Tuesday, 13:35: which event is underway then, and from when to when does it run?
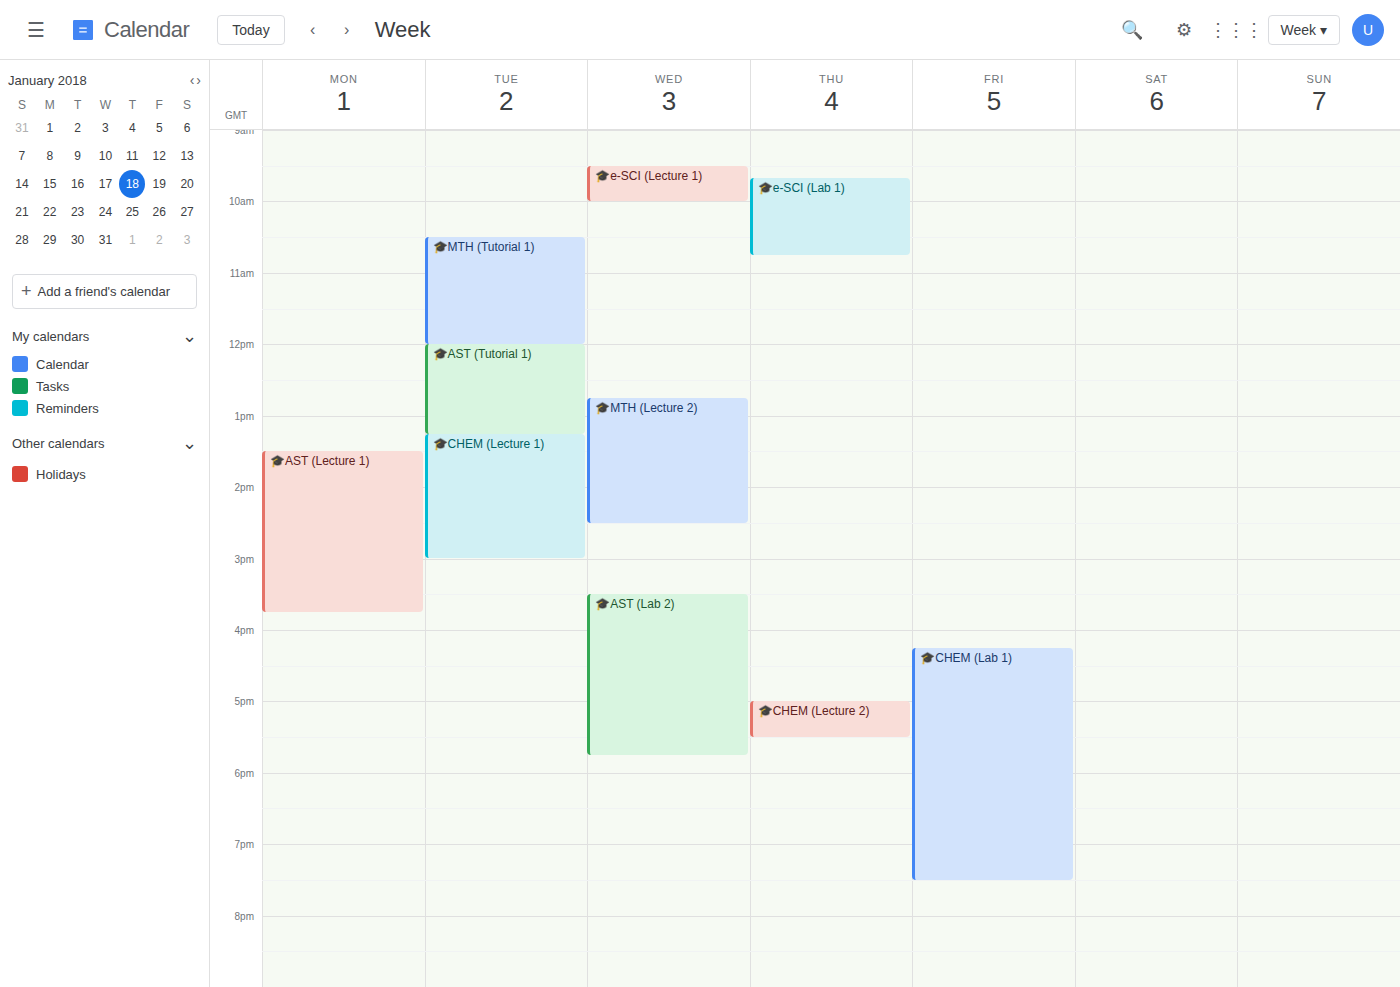
"🎓CHEM (Lecture 1)", 13:15 to 15:00